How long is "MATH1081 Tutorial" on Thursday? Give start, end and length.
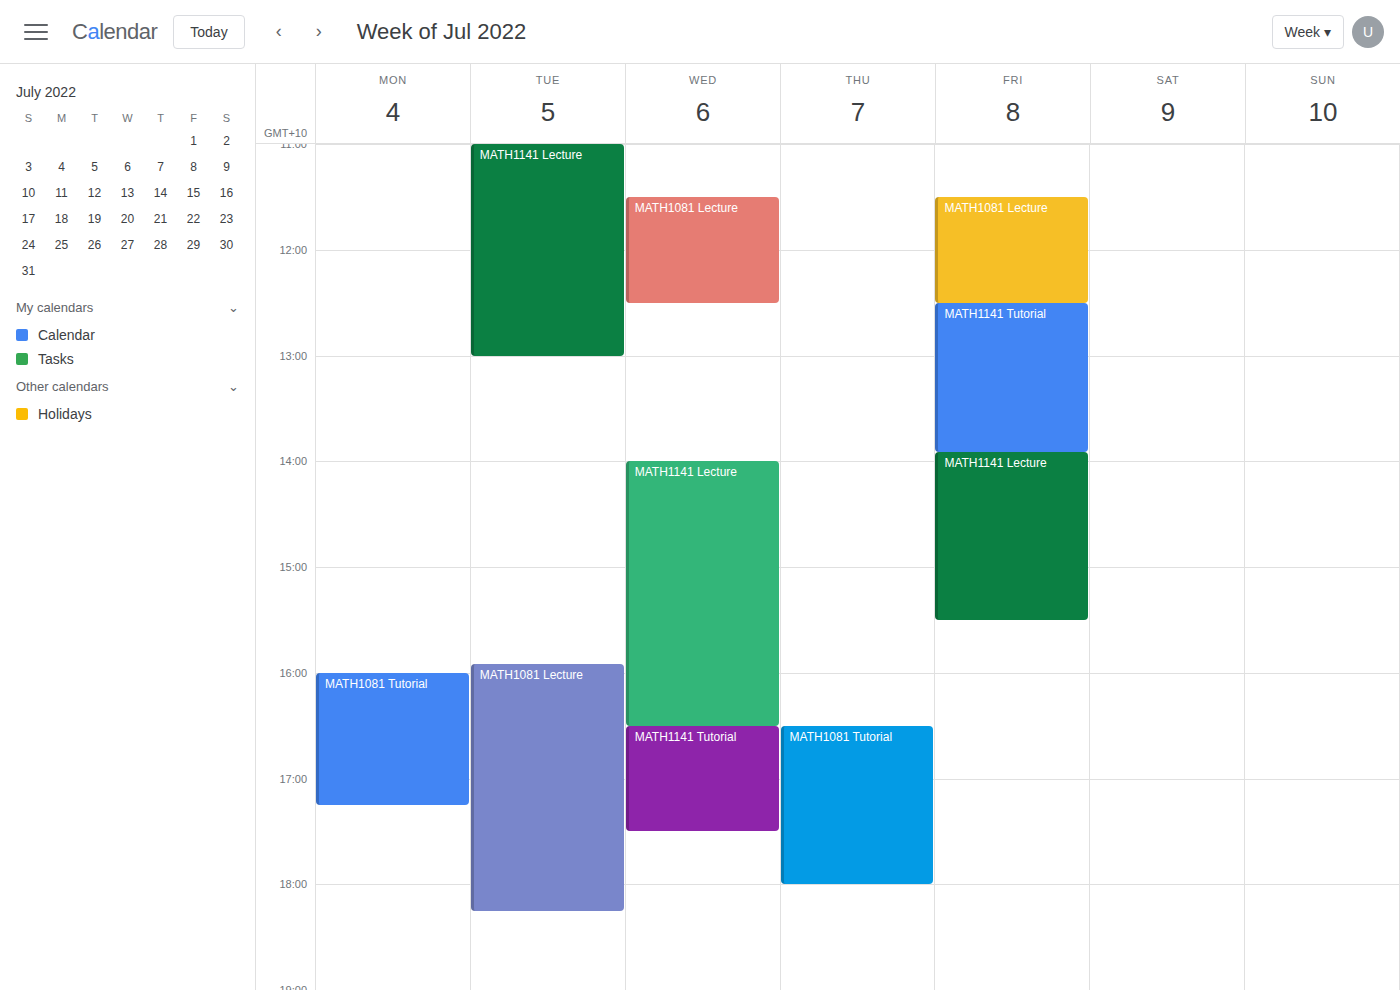
16:30 to 18:00, 1 hour 30 minutes